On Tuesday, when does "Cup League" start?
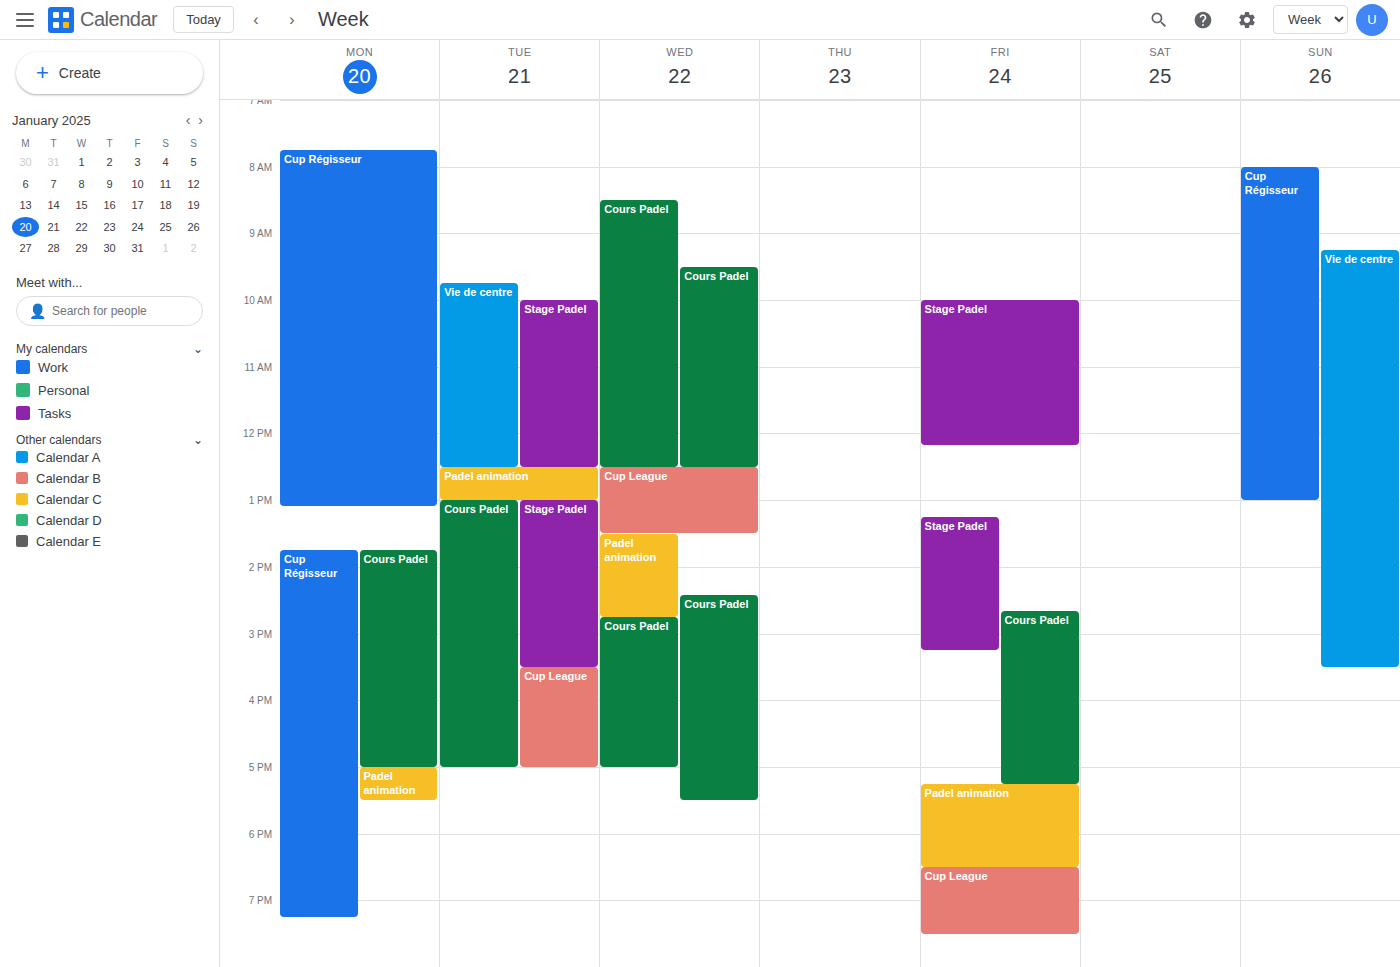
3:30 PM